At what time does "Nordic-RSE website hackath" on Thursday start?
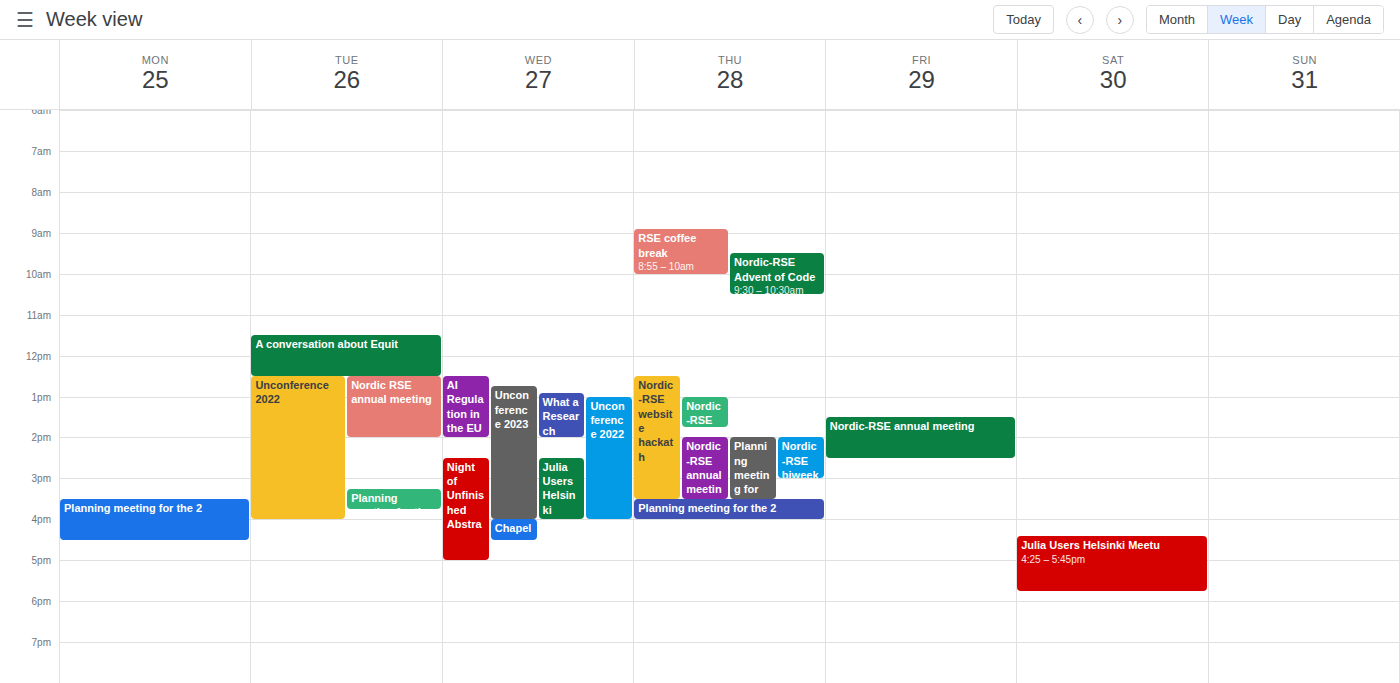
12:30 PM